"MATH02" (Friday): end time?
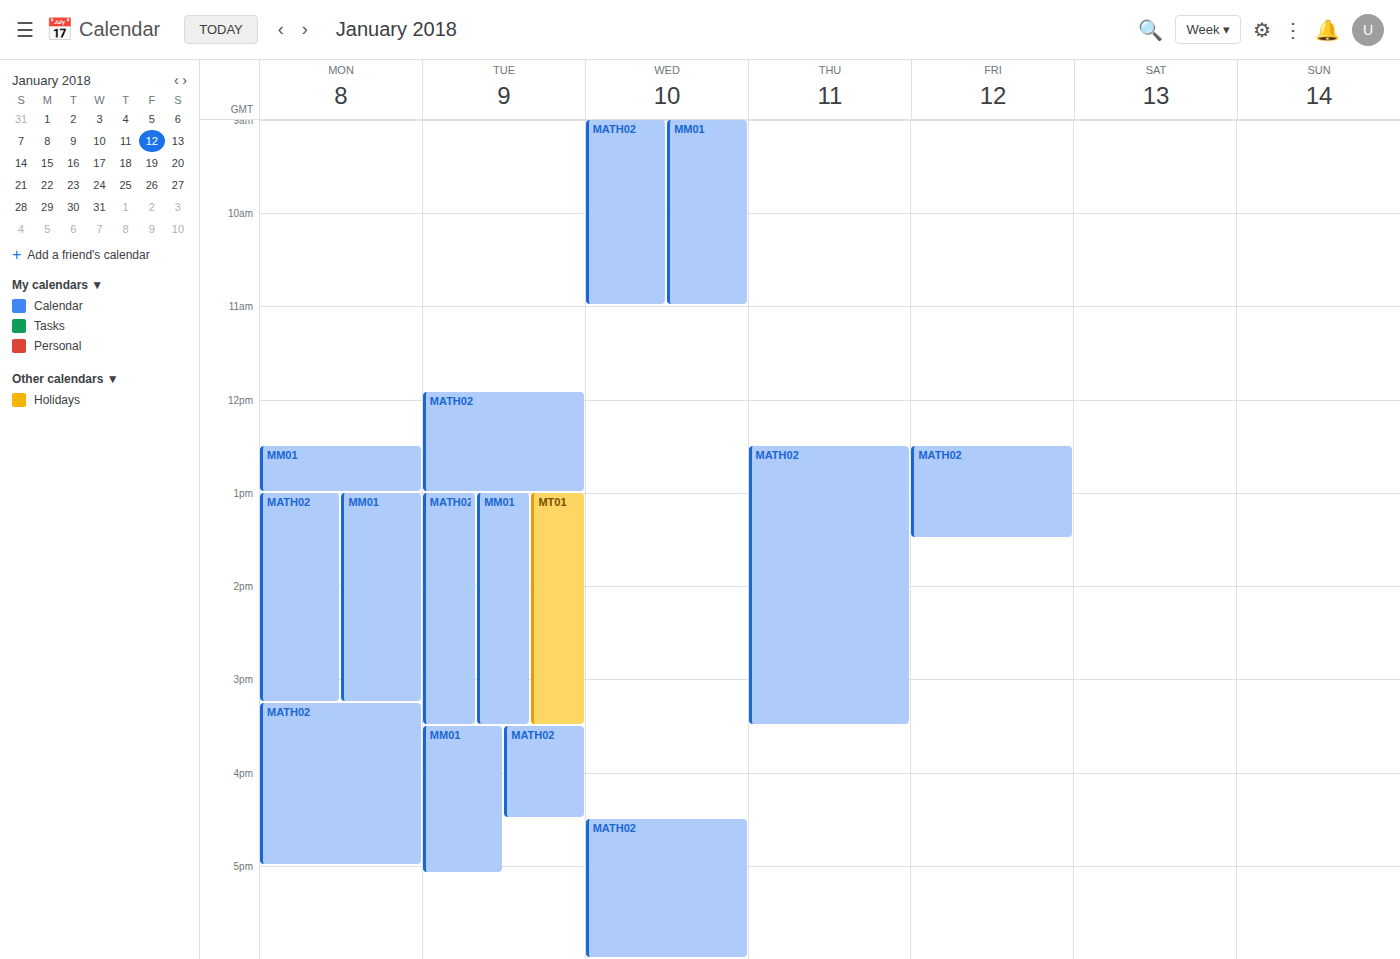
1:30 PM